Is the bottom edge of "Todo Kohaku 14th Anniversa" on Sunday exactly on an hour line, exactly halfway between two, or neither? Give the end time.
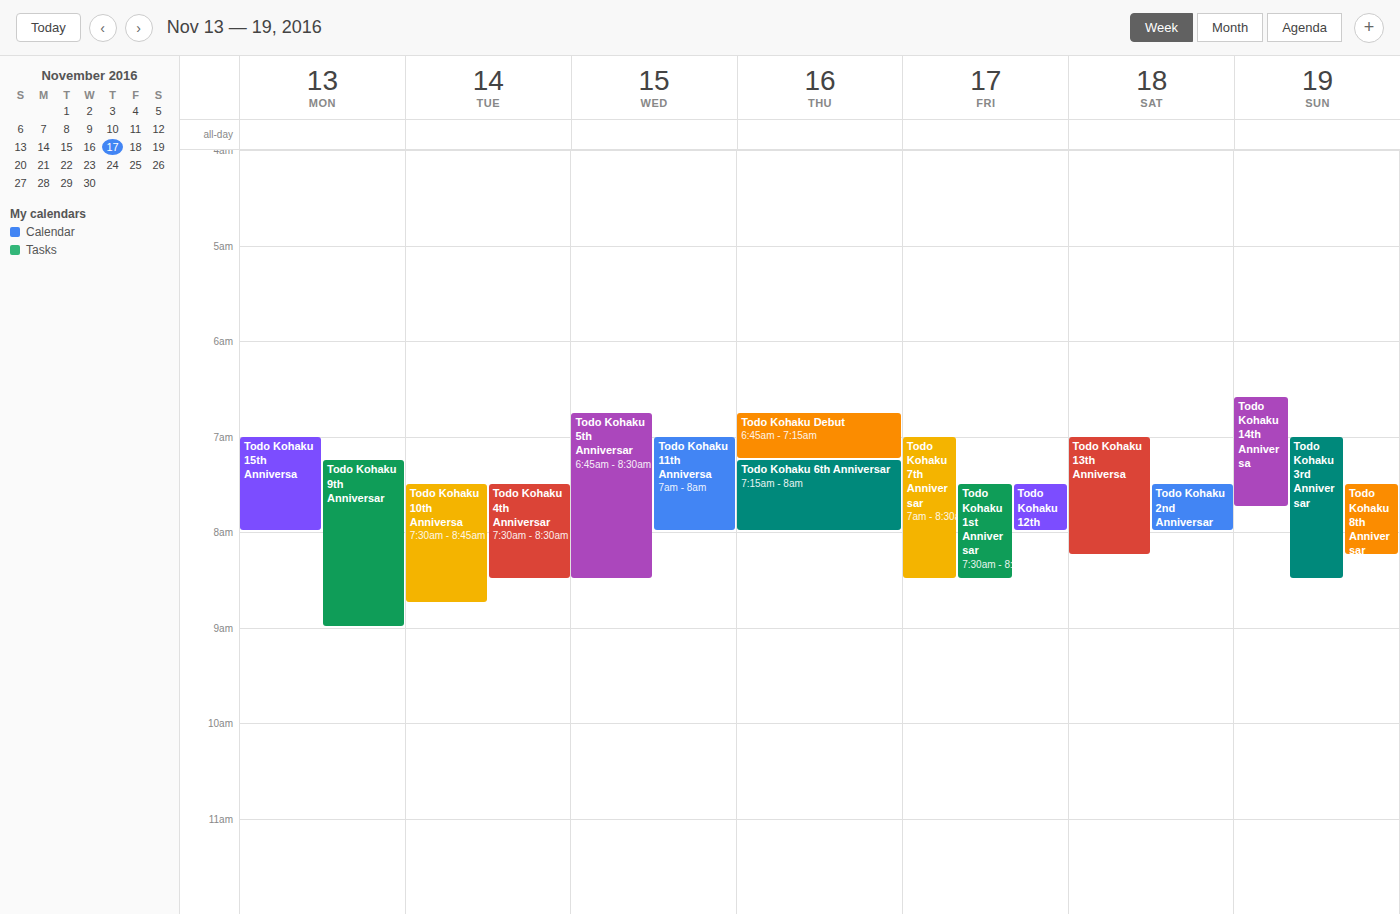
7:45 AM -- neither: three quarters of the way from the 7 AM line to the 8 AM line.